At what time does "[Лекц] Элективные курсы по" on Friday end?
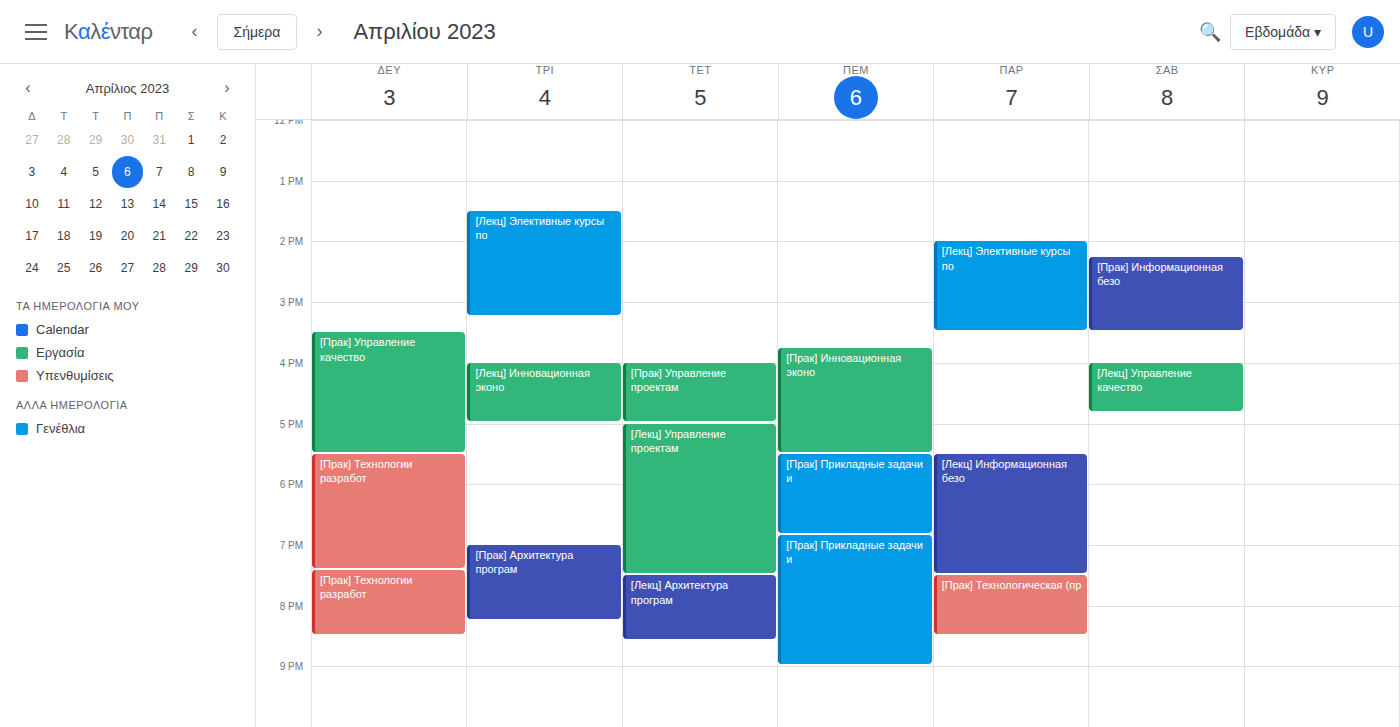
3:30 PM